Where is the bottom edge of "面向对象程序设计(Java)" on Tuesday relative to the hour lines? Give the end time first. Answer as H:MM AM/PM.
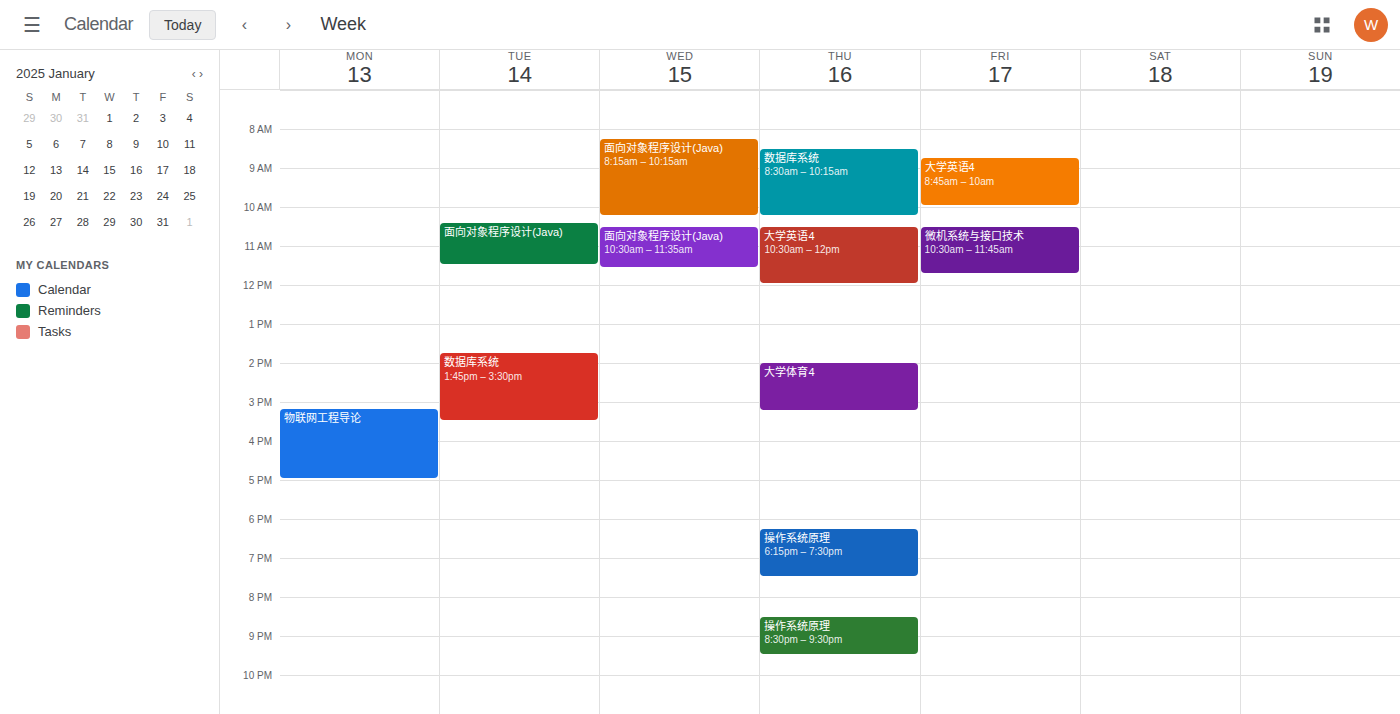
11:30 AM -- halfway between the 11 AM and 12 PM lines.